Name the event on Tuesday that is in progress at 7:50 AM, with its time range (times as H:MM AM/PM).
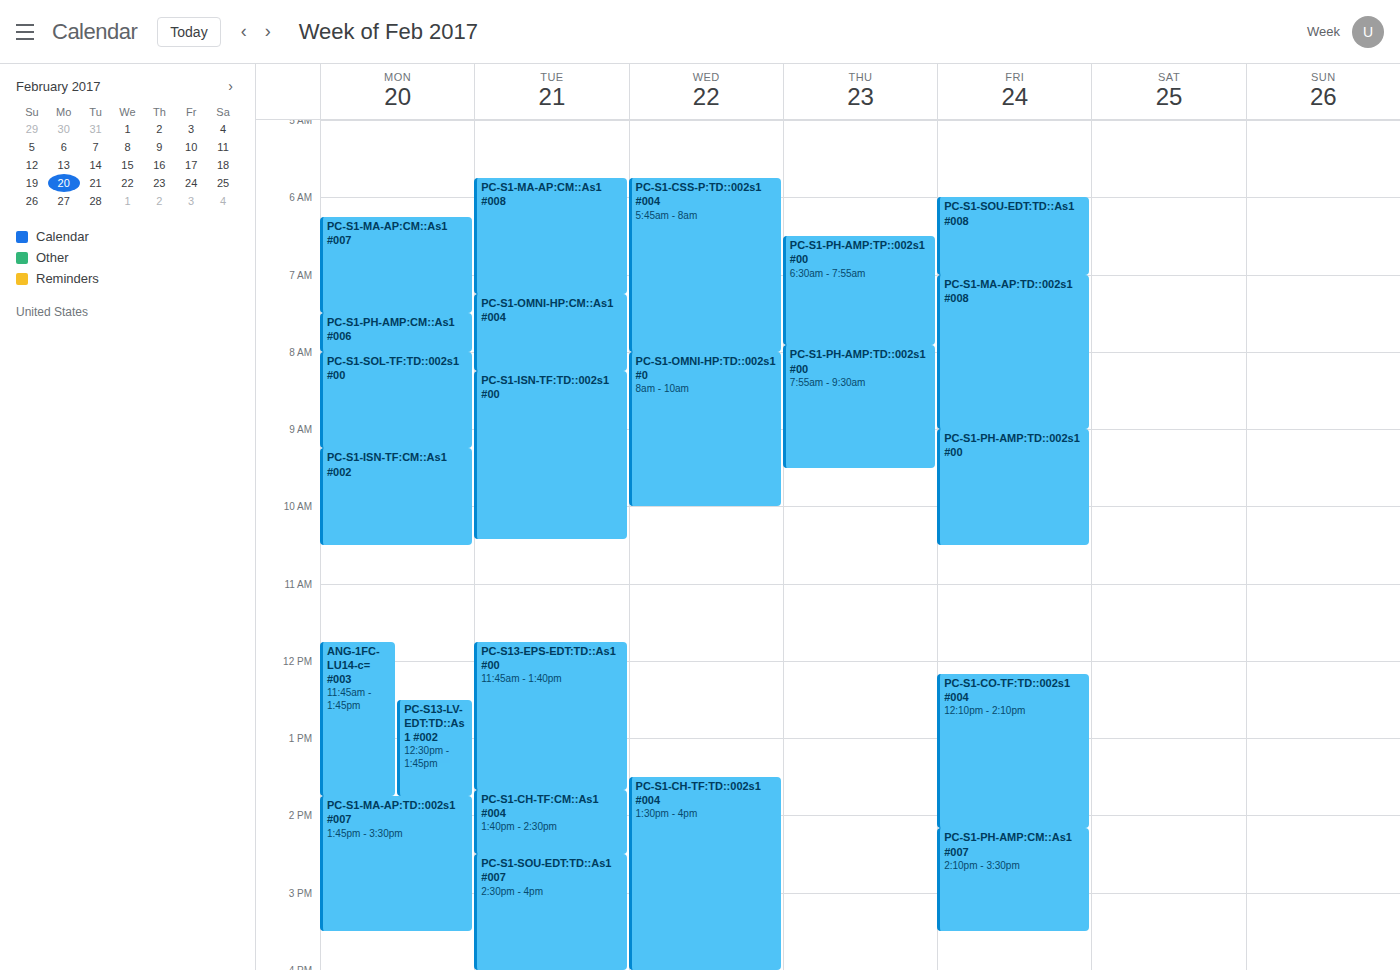
"PC-S1-OMNI-HP:CM::As1 #004", 7:15 AM to 8:15 AM